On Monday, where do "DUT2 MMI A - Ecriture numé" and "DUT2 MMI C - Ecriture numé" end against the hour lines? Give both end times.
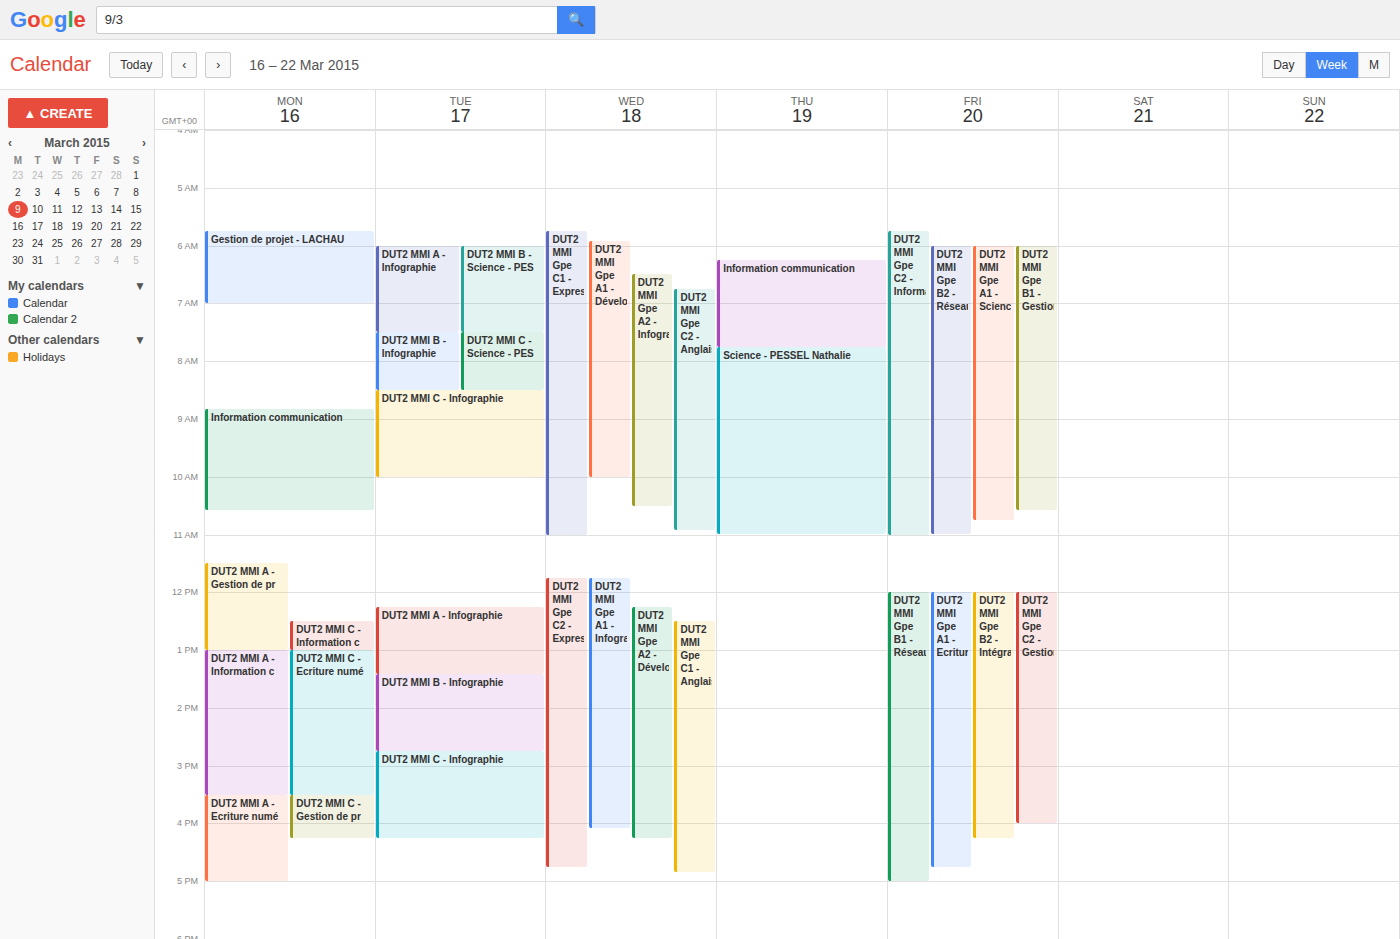
"DUT2 MMI A - Ecriture numé": 5:00 PM, exactly on the 5 PM line. "DUT2 MMI C - Ecriture numé": 3:30 PM, halfway between the 3 PM and 4 PM lines.